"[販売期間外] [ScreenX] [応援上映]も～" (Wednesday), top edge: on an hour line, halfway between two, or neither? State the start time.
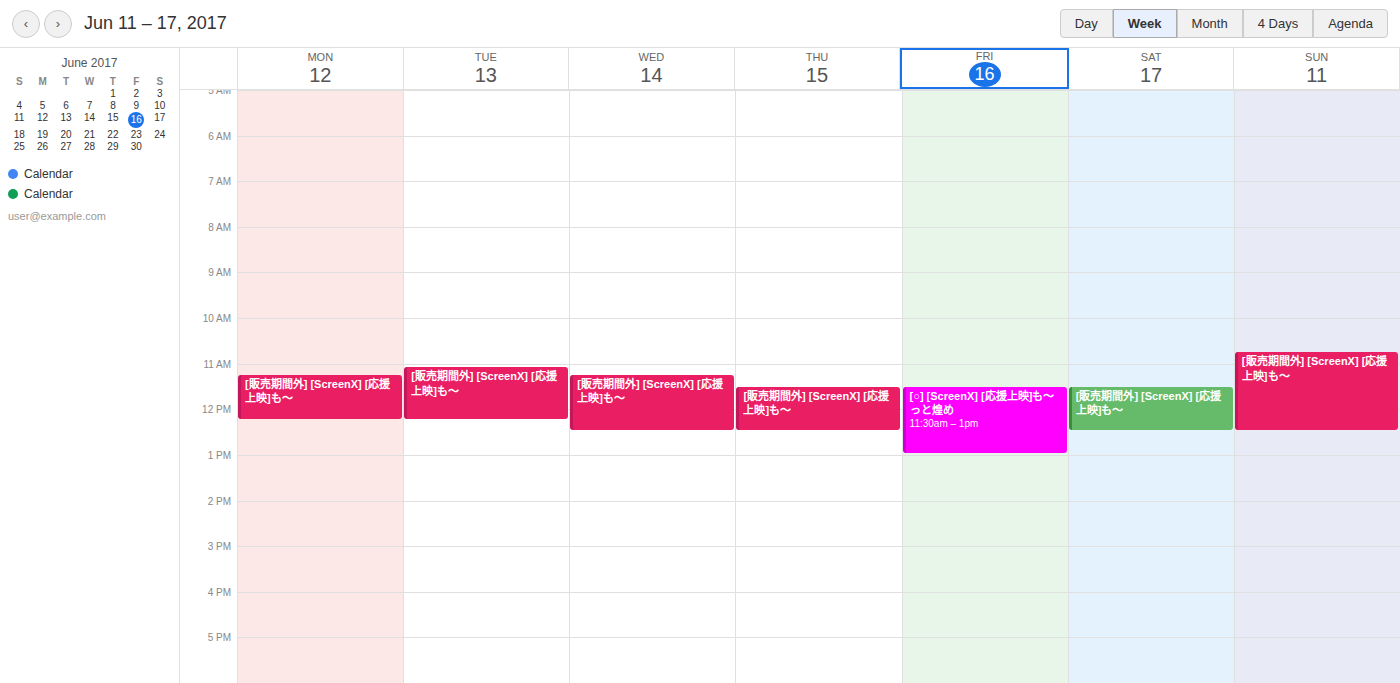
11:15 AM -- neither: a quarter of the way from the 11 AM line to the 12 PM line.